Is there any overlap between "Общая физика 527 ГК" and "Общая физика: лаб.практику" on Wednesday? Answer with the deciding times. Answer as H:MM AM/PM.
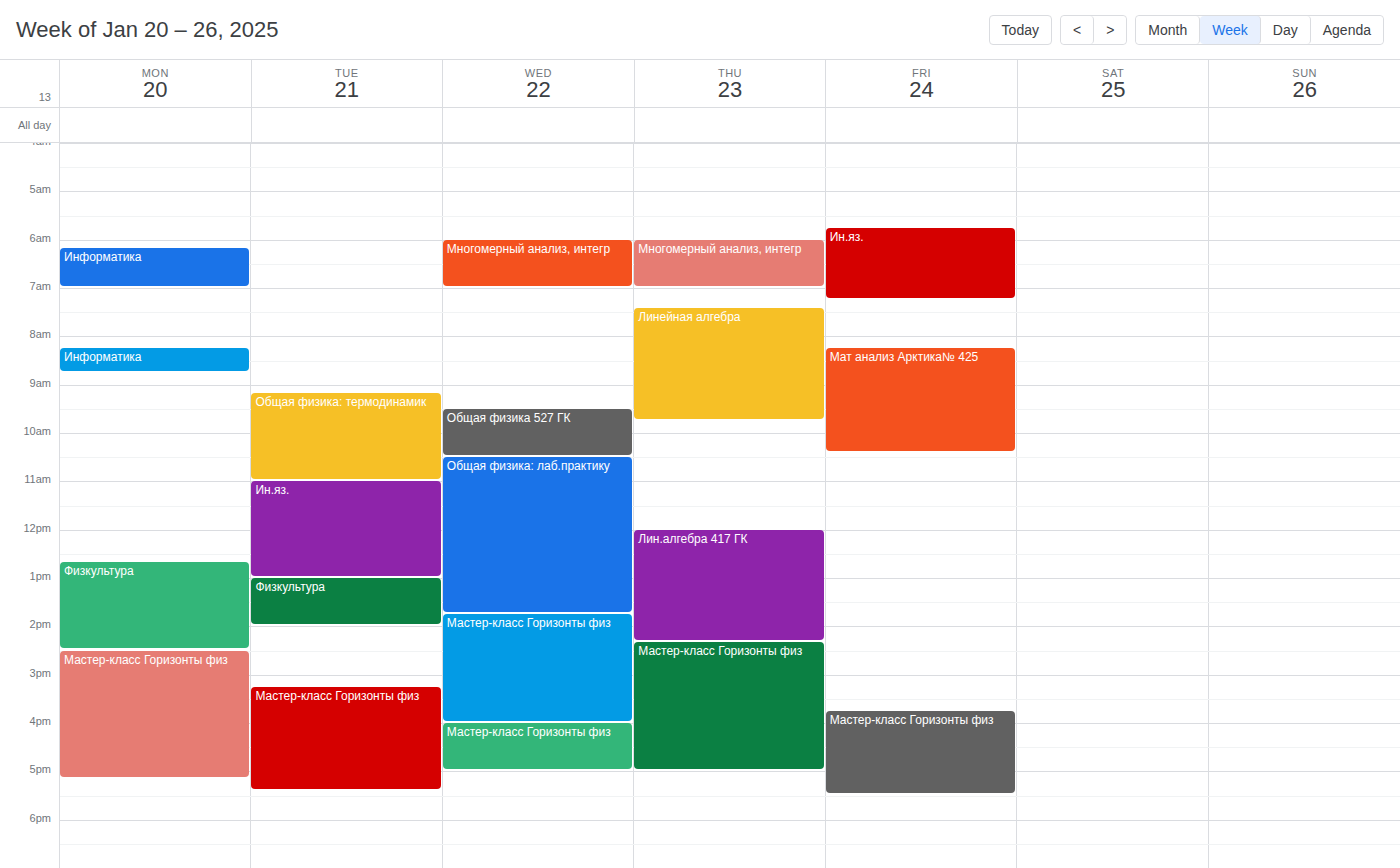
"Общая физика 527 ГК" ends at 10:30 AM, exactly when "Общая физика: лаб.практику" starts -- they touch but do not overlap.